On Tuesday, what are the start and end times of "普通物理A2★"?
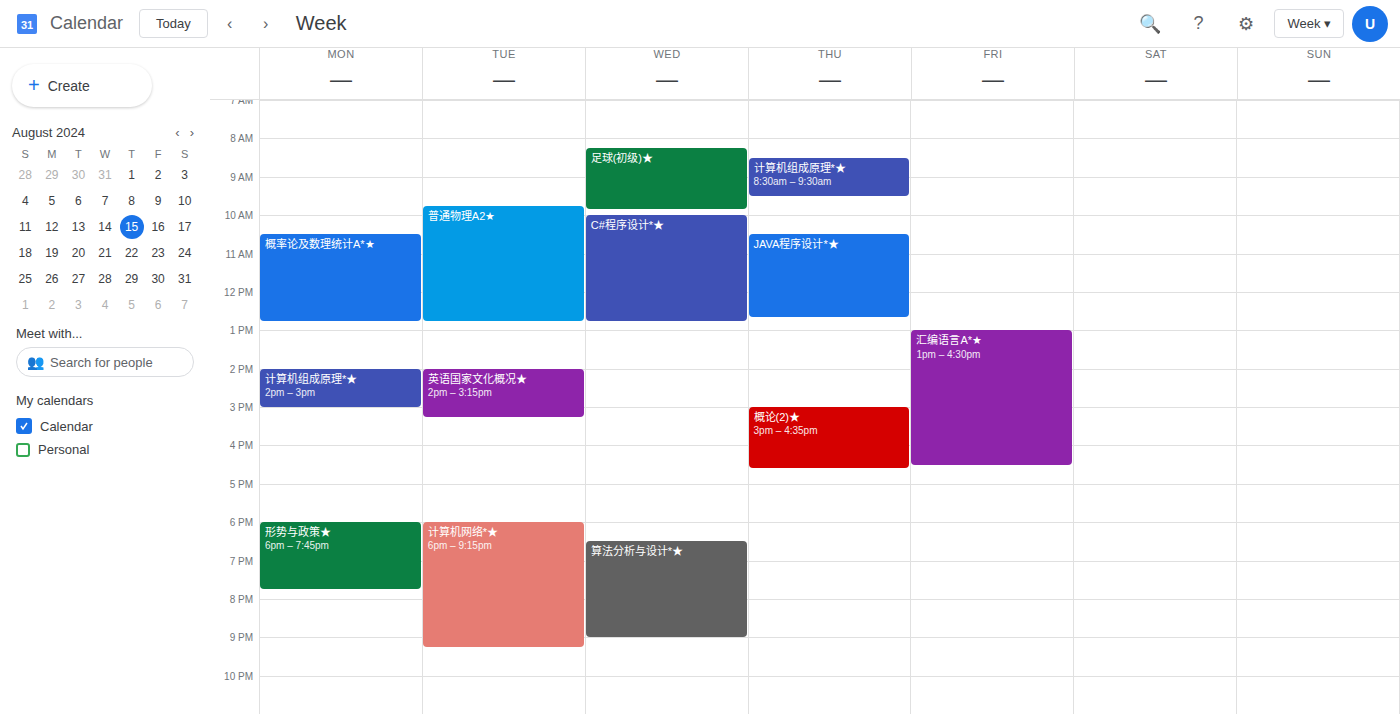
9:45 AM to 12:45 PM